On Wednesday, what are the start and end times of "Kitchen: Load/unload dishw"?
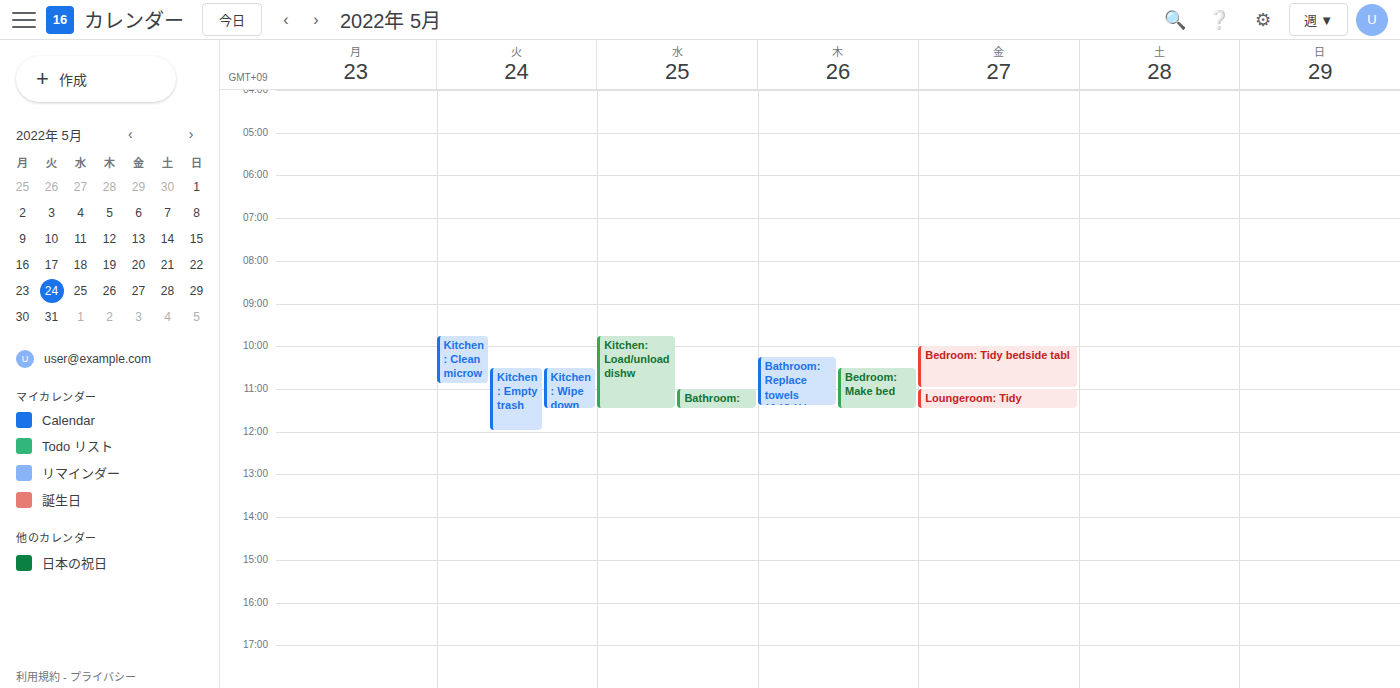
9:45 AM to 11:30 AM